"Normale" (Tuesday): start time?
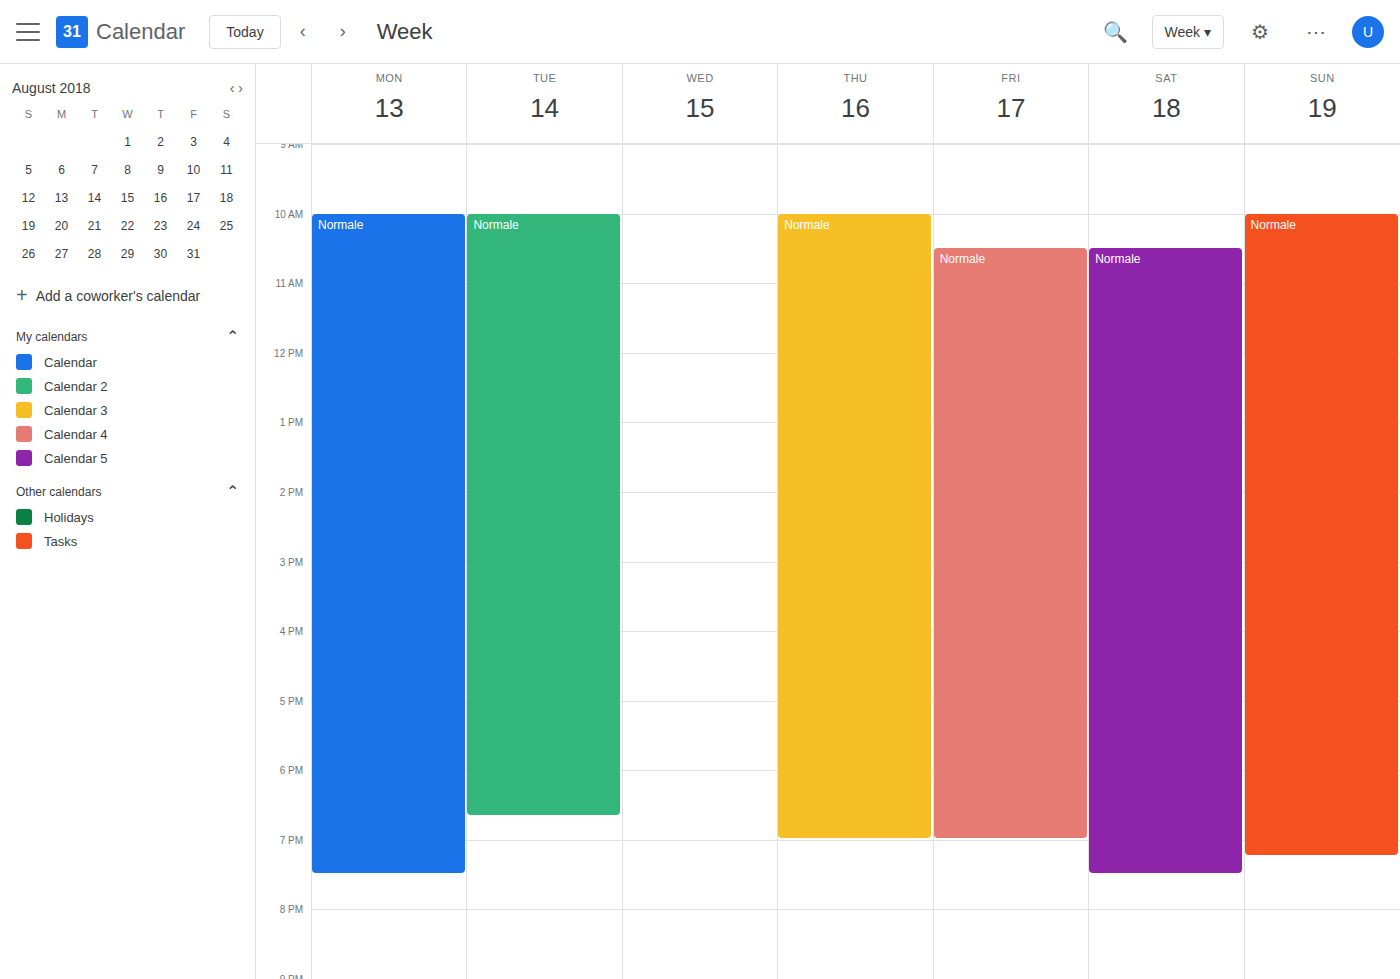
10:00 AM